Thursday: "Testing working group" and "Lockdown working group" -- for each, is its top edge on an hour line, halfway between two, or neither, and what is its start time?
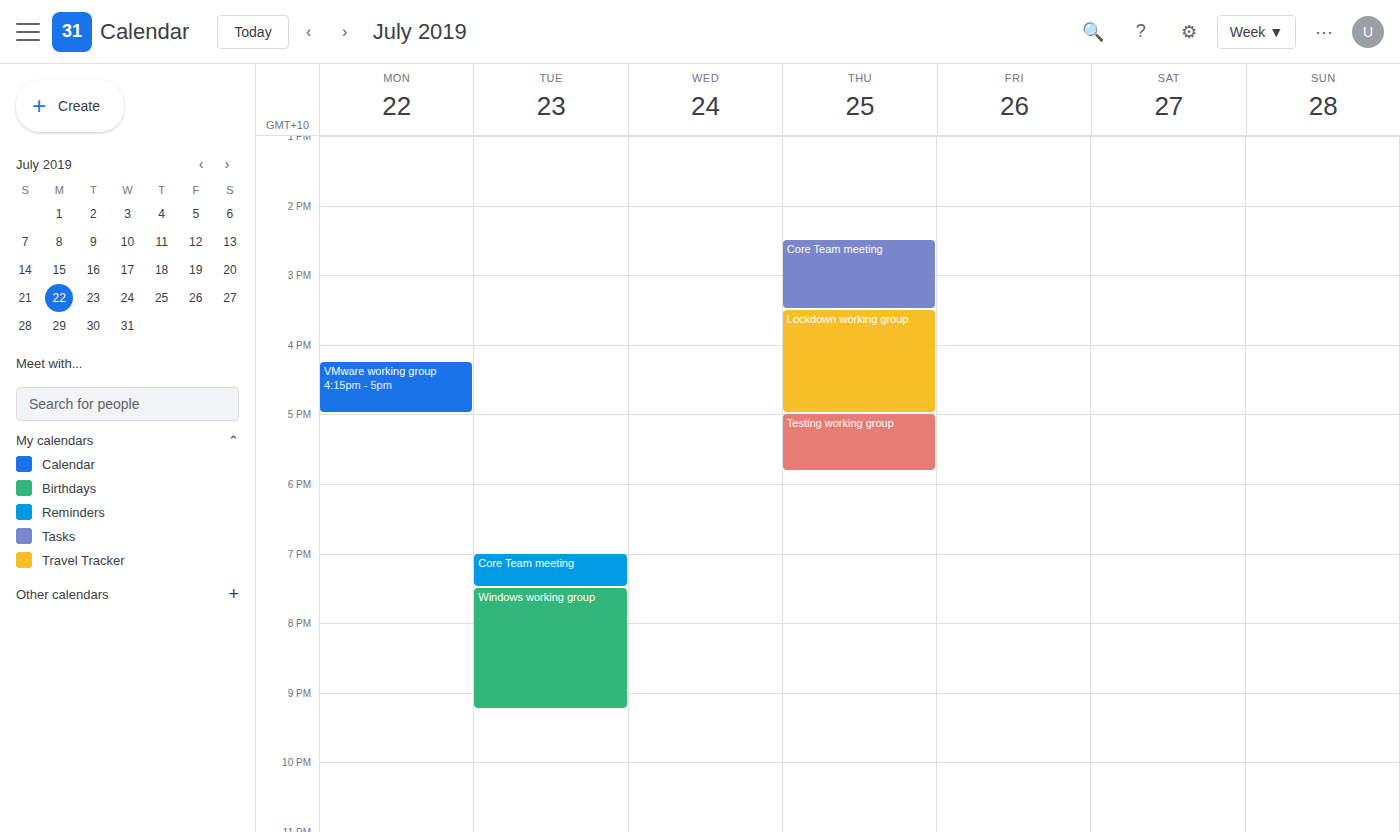
"Testing working group": 5:00 PM, exactly on the 5 PM line. "Lockdown working group": 3:30 PM, halfway between the 3 PM and 4 PM lines.